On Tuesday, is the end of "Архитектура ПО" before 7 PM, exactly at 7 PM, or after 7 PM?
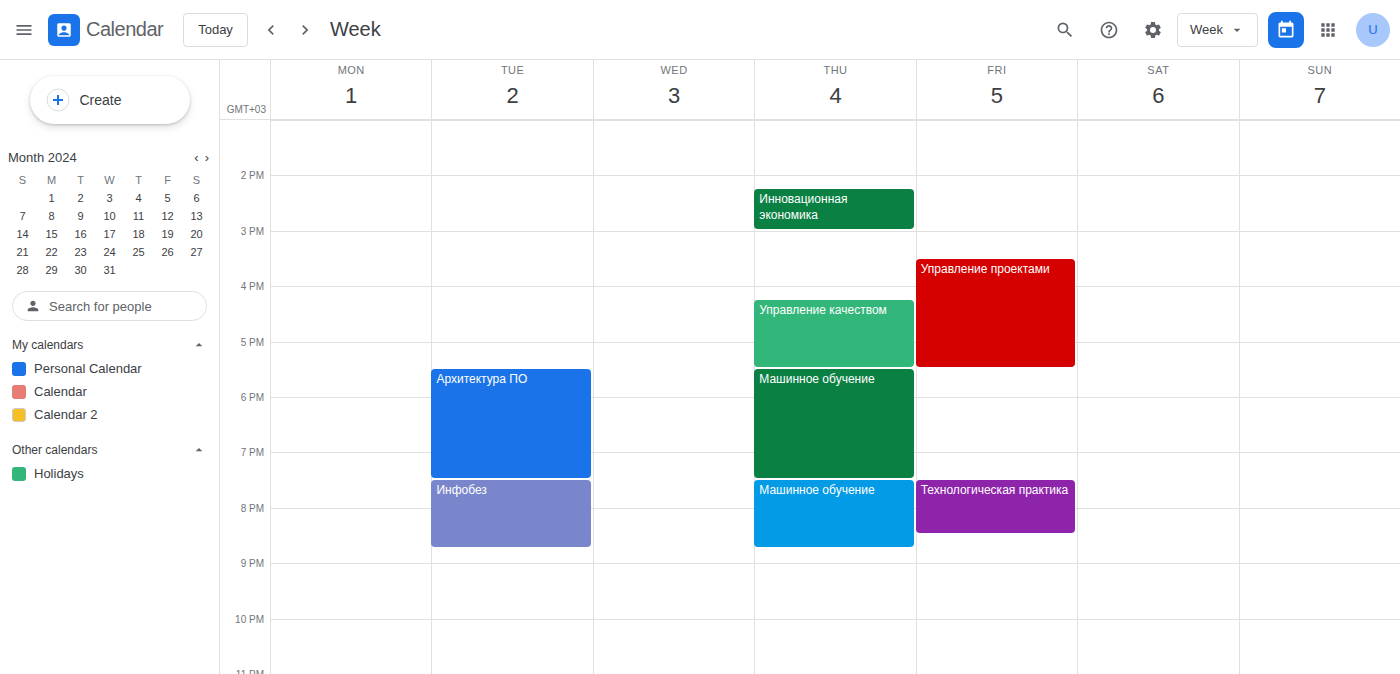
7:30 PM -- after 7 PM, 30 minutes below the 7 PM line.